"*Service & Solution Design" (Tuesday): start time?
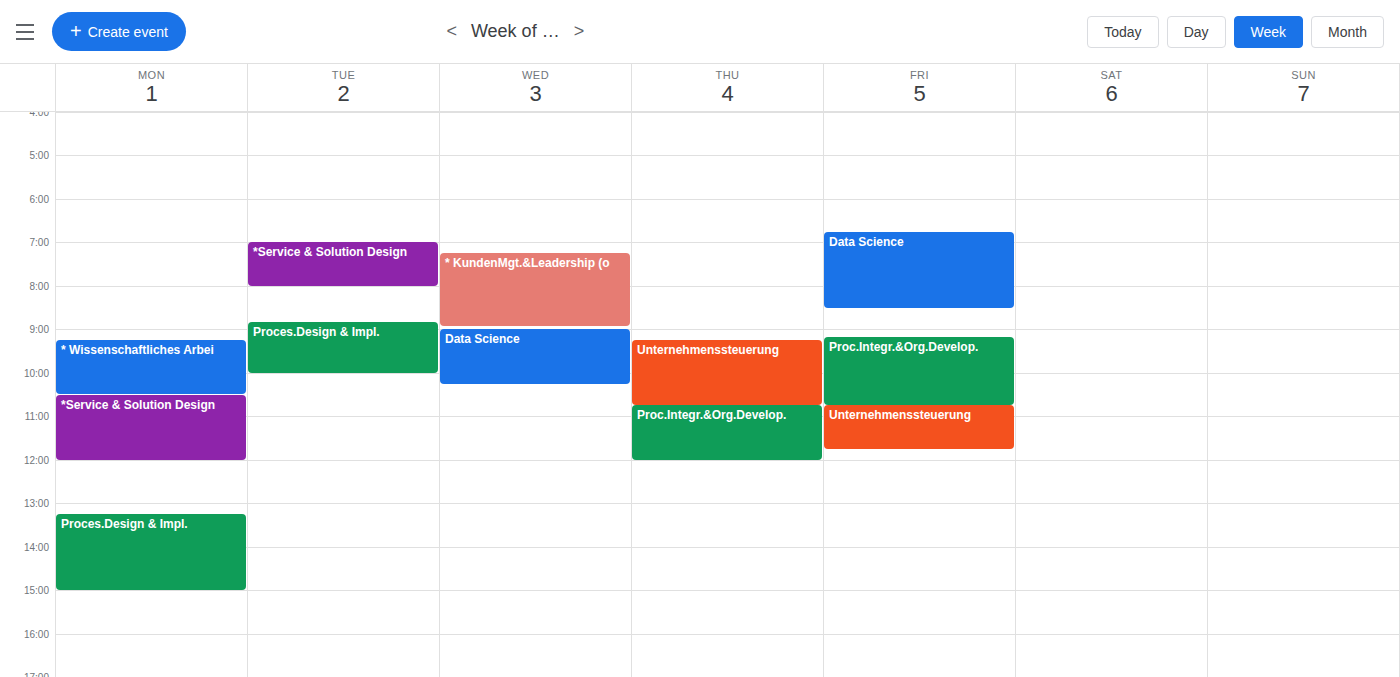
07:00